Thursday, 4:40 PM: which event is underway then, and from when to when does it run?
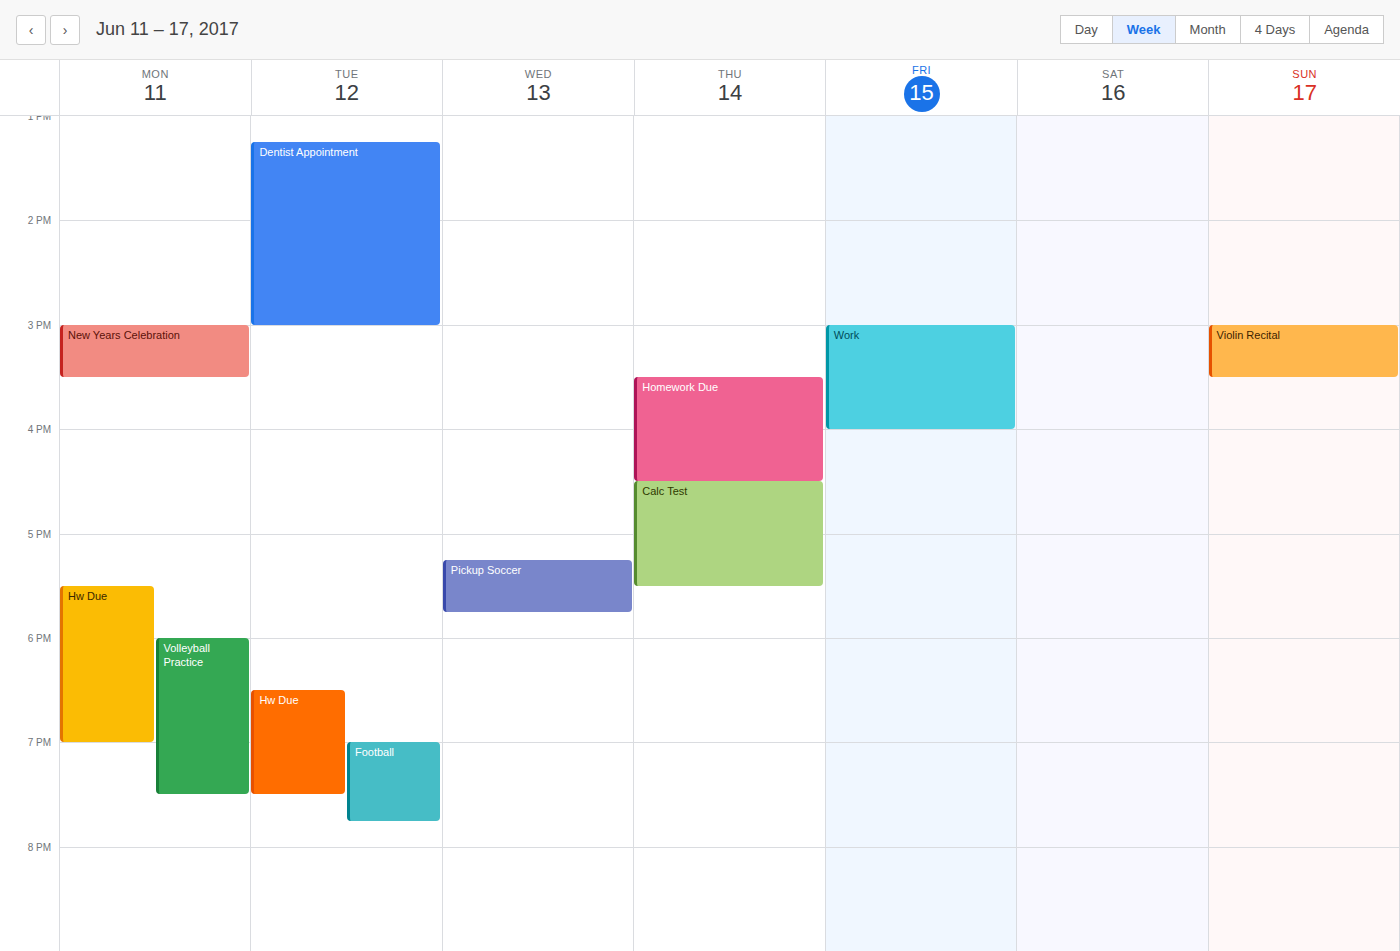
"Calc Test", 4:30 PM to 5:30 PM